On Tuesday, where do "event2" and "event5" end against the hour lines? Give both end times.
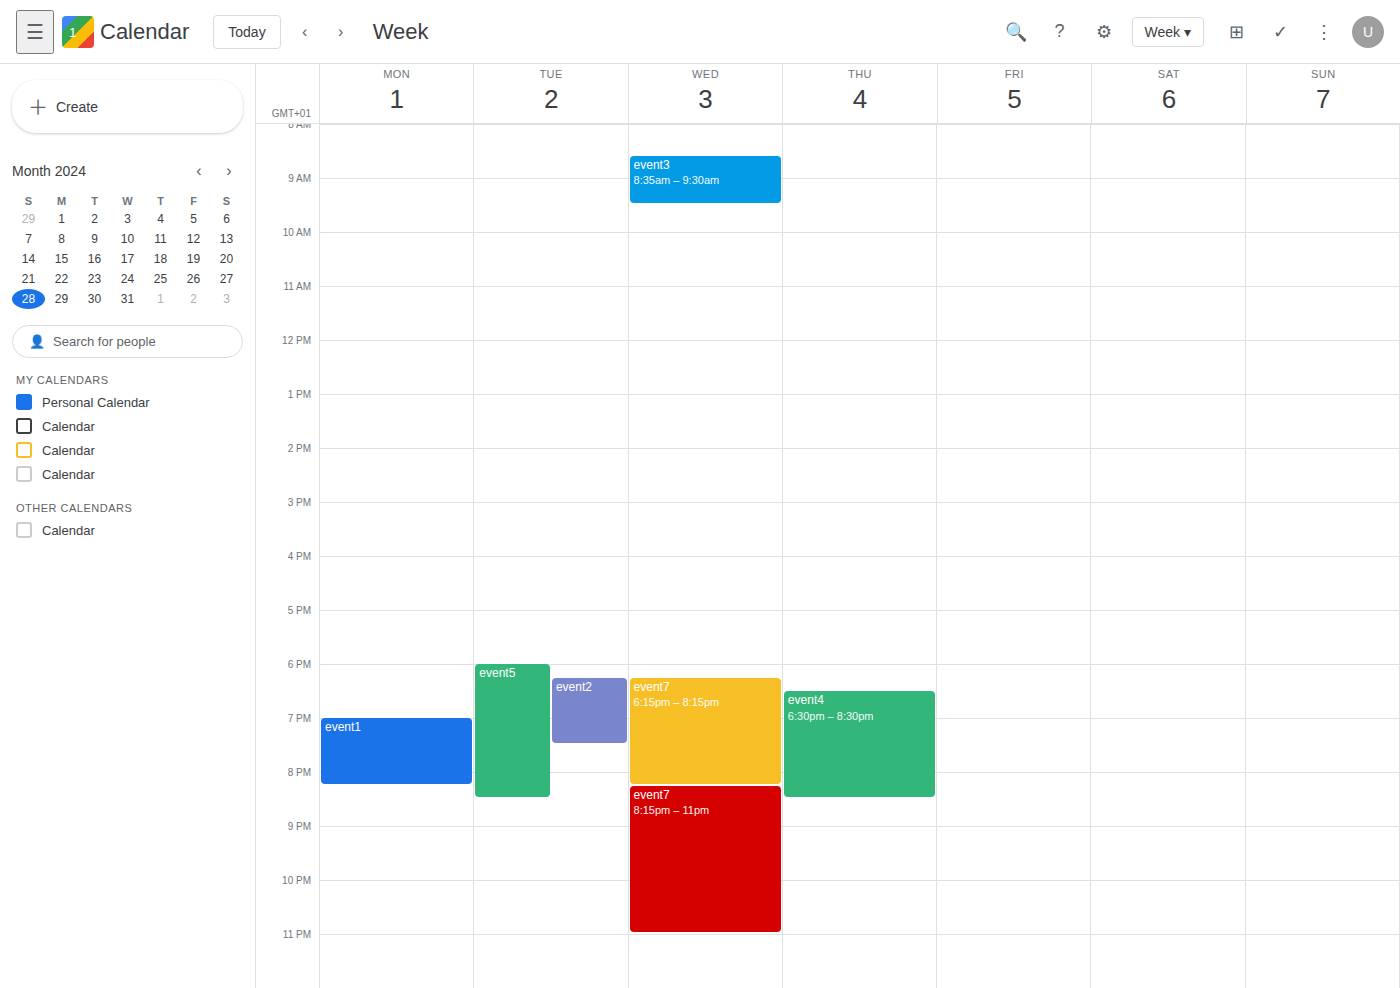
"event2": 7:30 PM, halfway between the 7 PM and 8 PM lines. "event5": 8:30 PM, halfway between the 8 PM and 9 PM lines.